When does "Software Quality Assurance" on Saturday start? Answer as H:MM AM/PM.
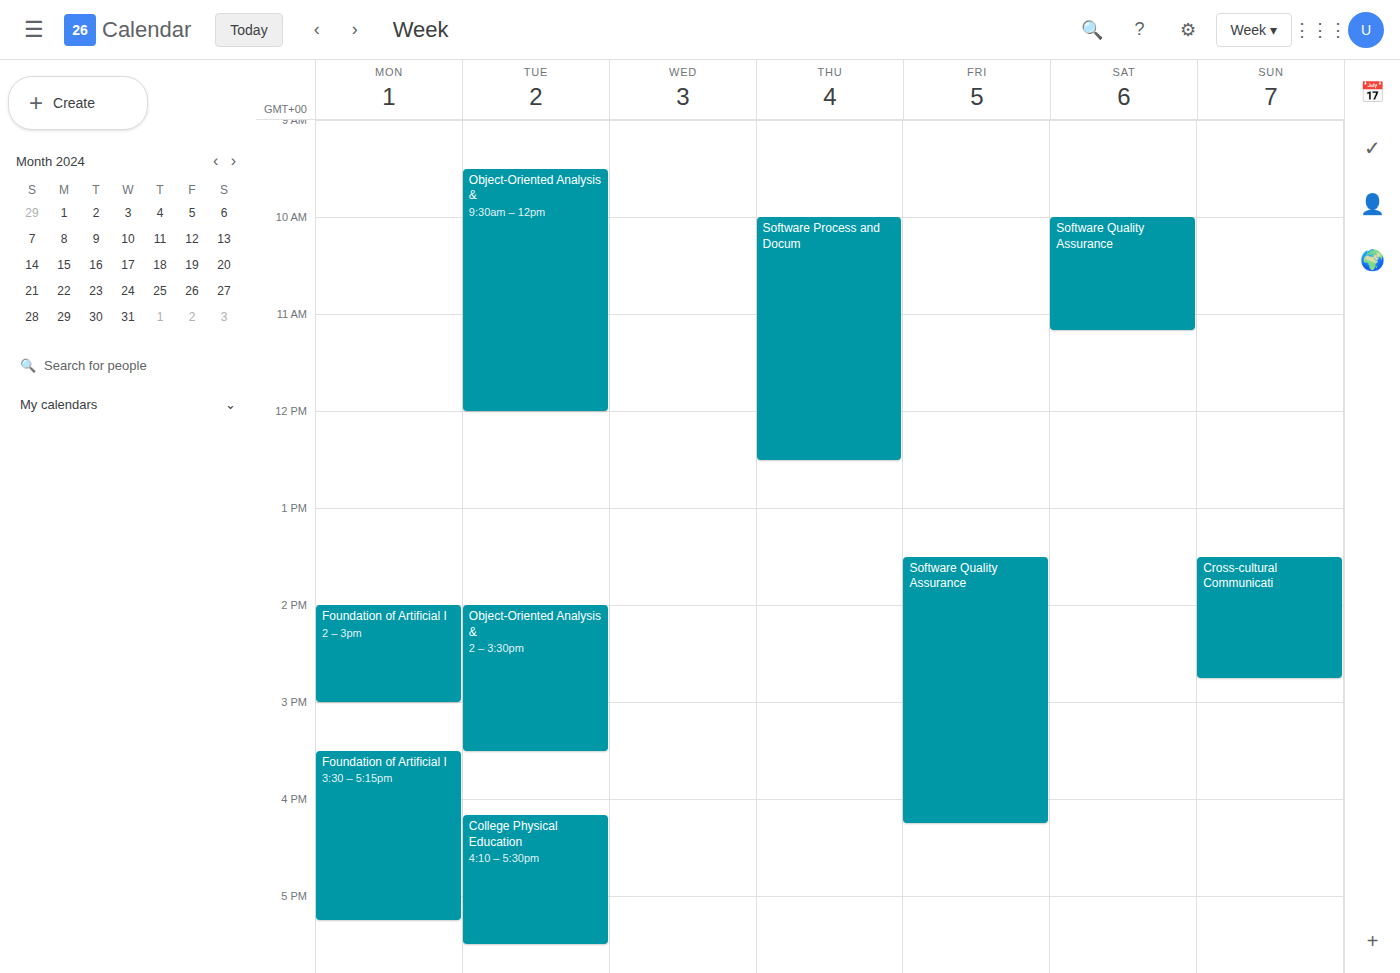
10:00 AM